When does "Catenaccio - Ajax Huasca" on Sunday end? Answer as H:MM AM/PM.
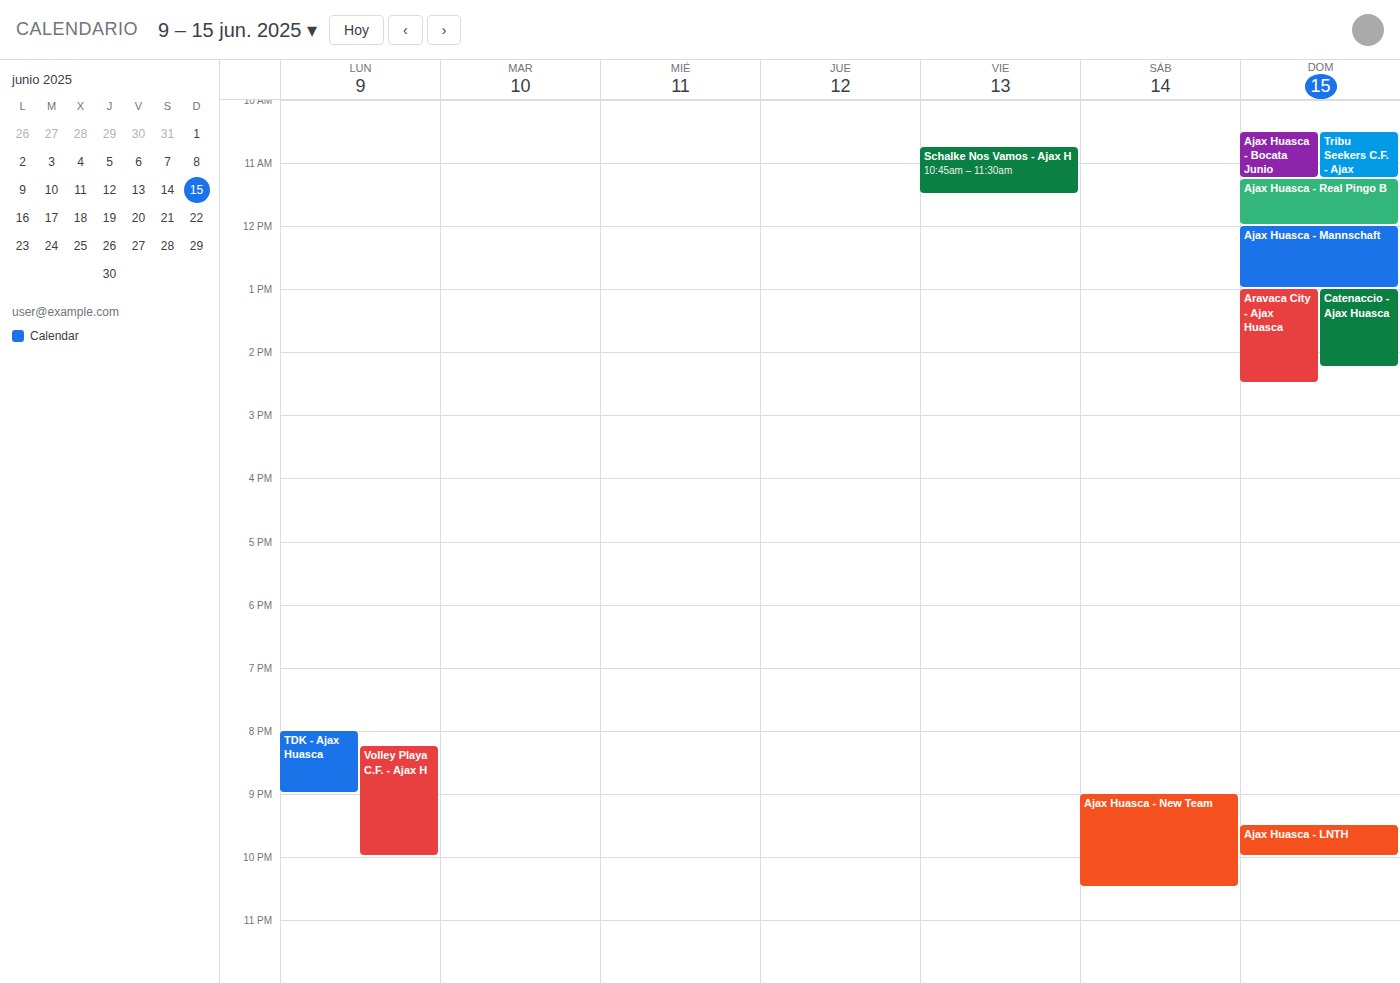
2:15 PM